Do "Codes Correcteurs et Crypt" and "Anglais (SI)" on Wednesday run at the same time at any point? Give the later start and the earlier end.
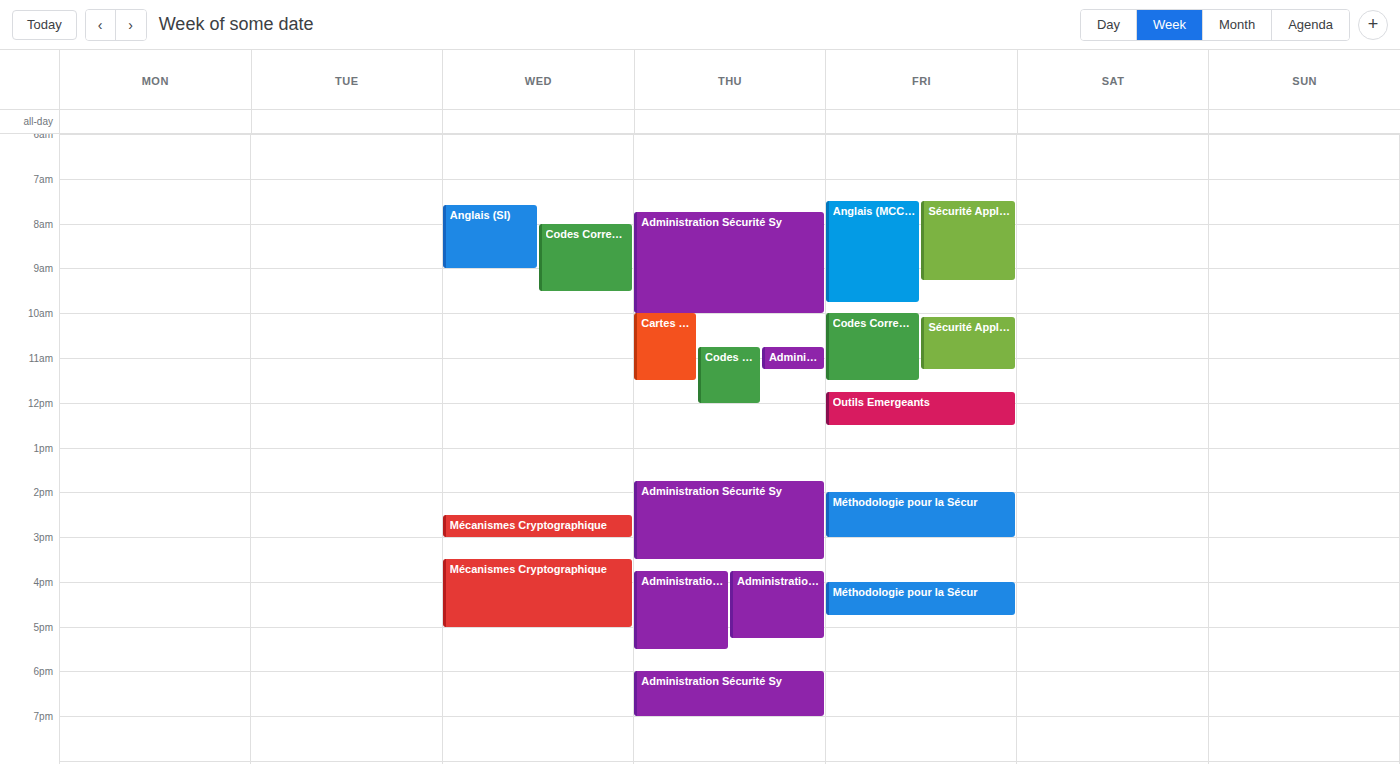
"Codes Correcteurs et Crypt" starts at 08:00, before "Anglais (SI)" ends at 09:00 -- they overlap.